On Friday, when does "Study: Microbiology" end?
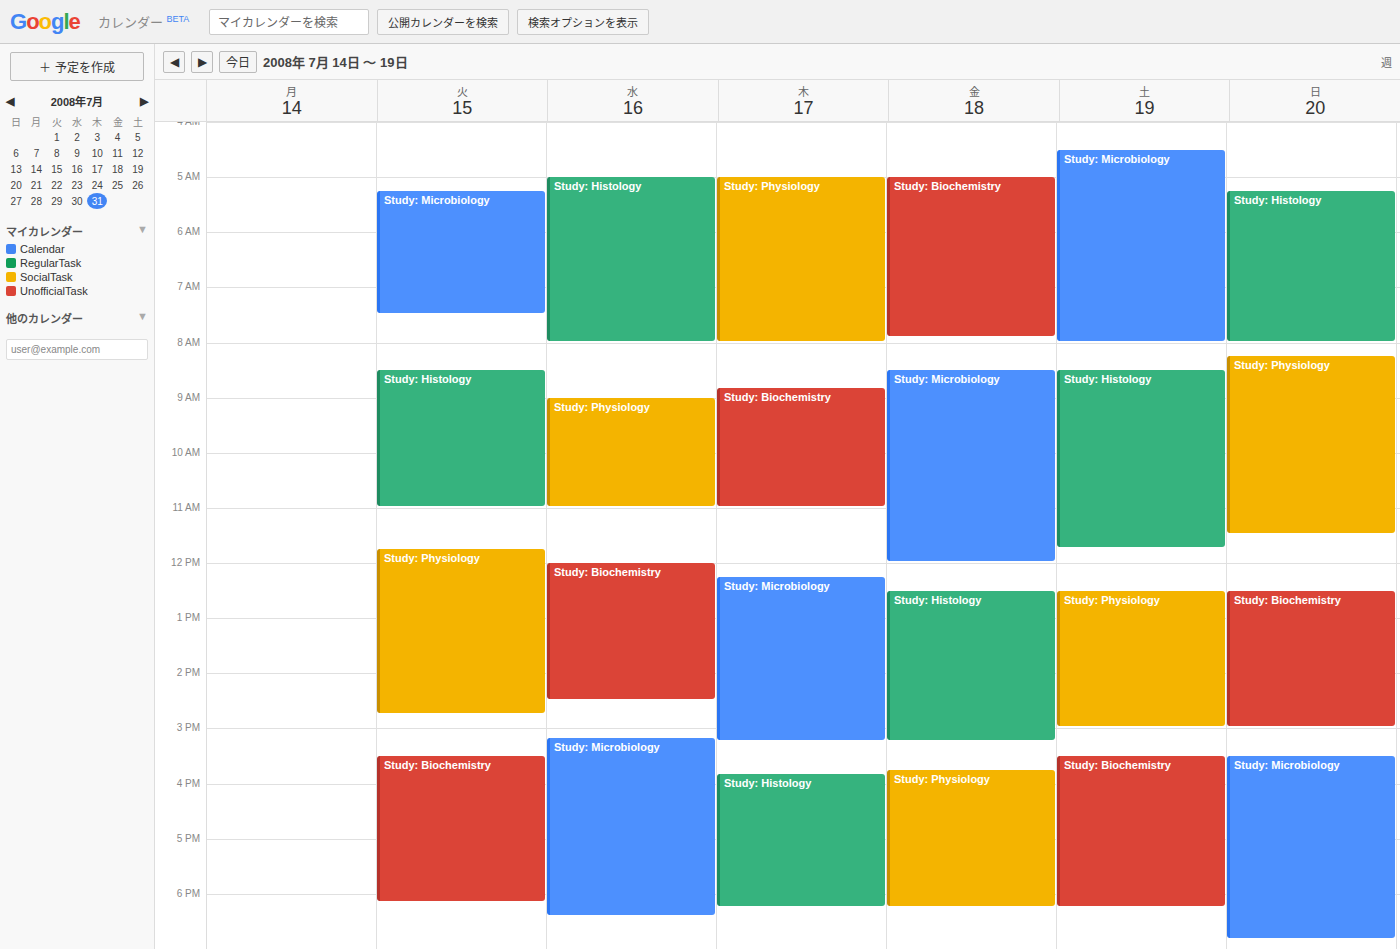
12:00 PM